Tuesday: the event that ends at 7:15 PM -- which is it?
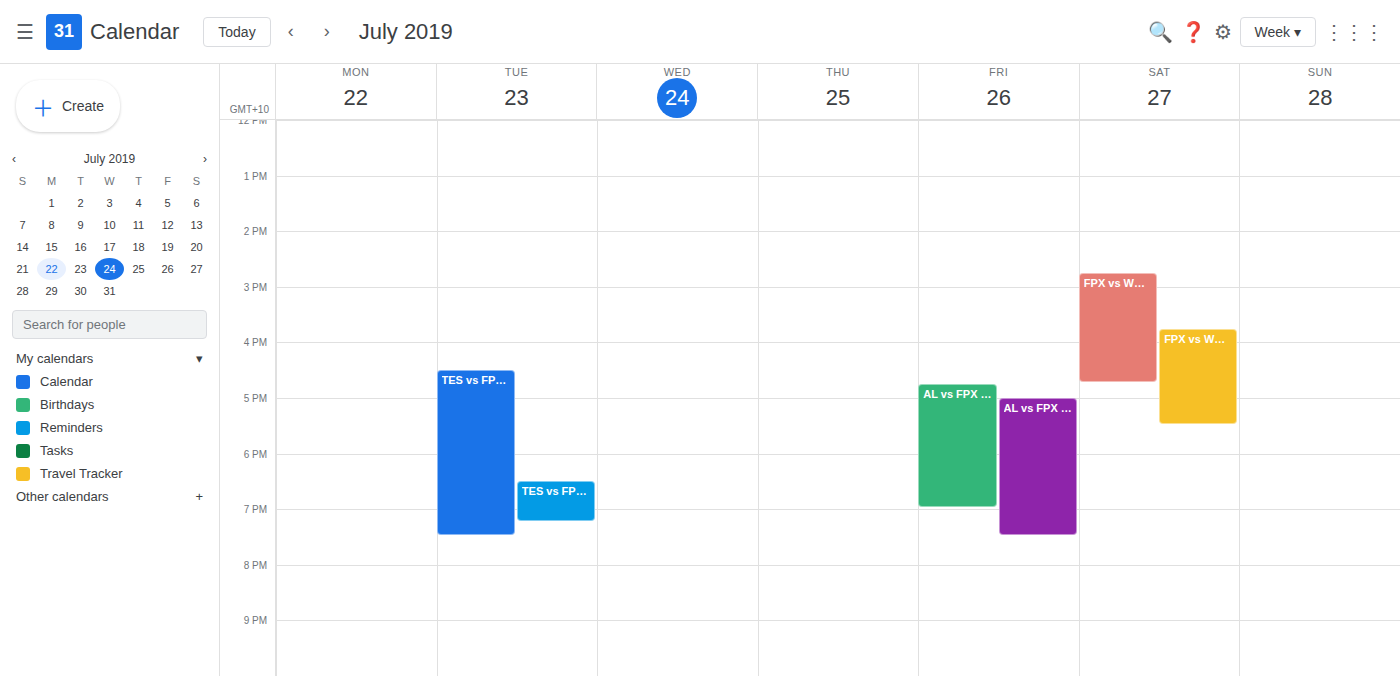
"TES vs FPX - 2 : 0"